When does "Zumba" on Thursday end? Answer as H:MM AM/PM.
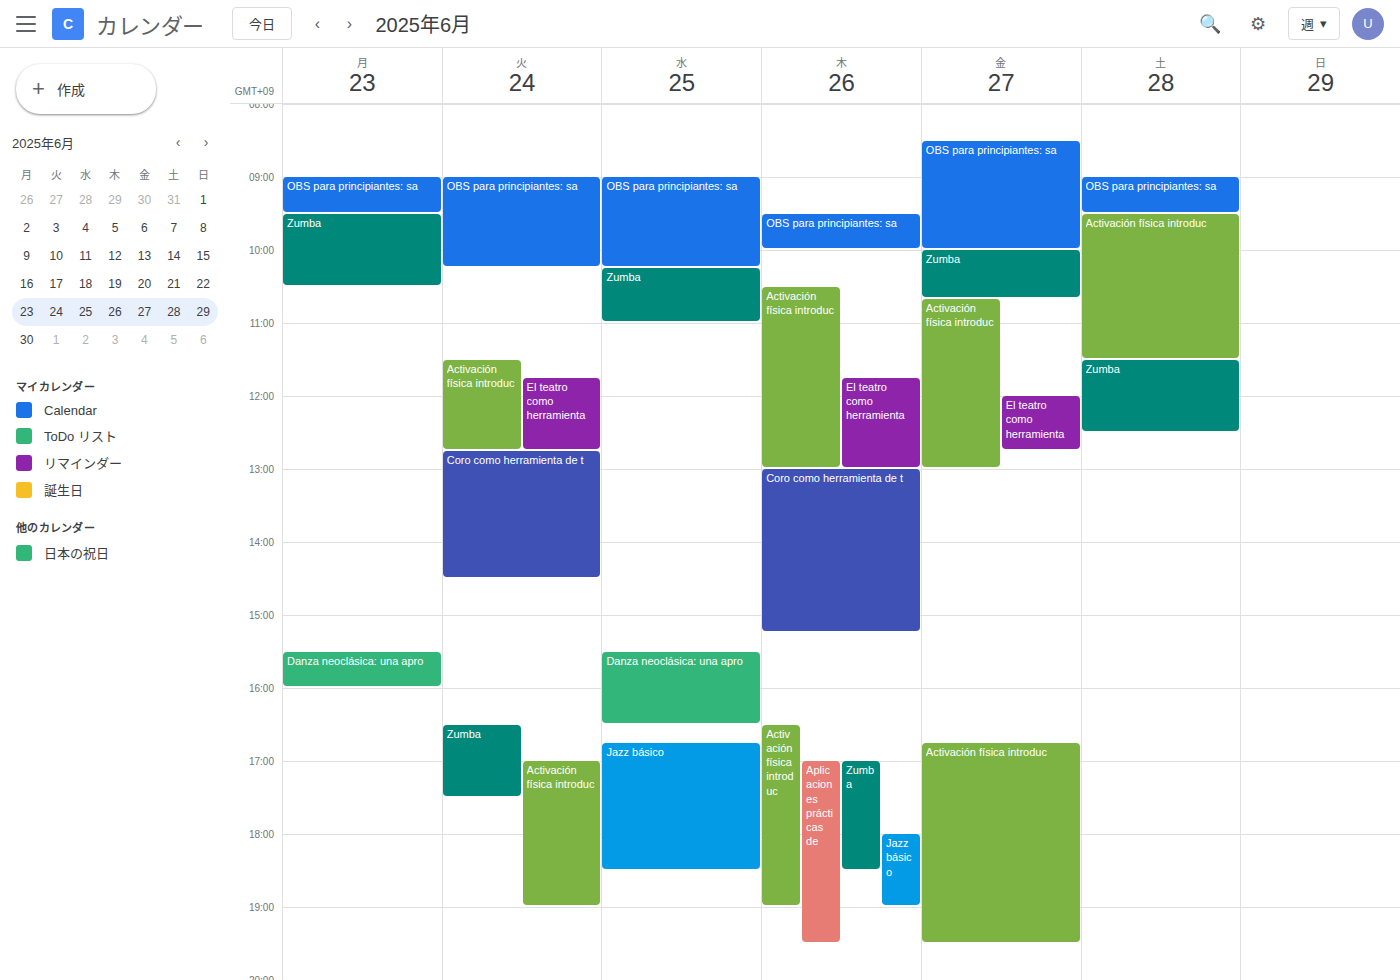
6:30 PM